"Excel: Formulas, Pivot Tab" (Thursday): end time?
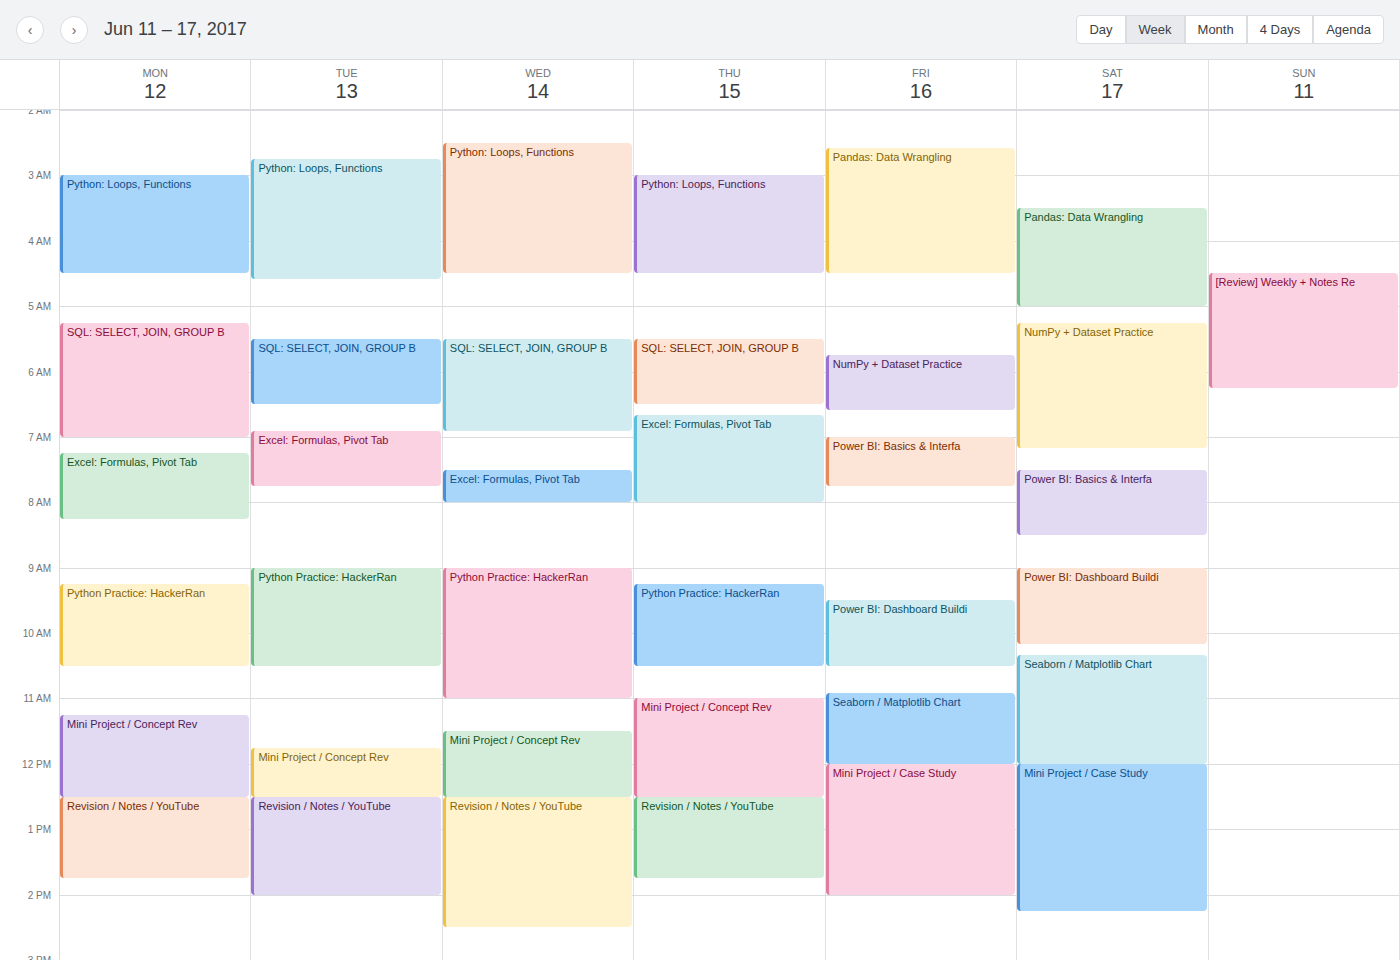
8:00 AM